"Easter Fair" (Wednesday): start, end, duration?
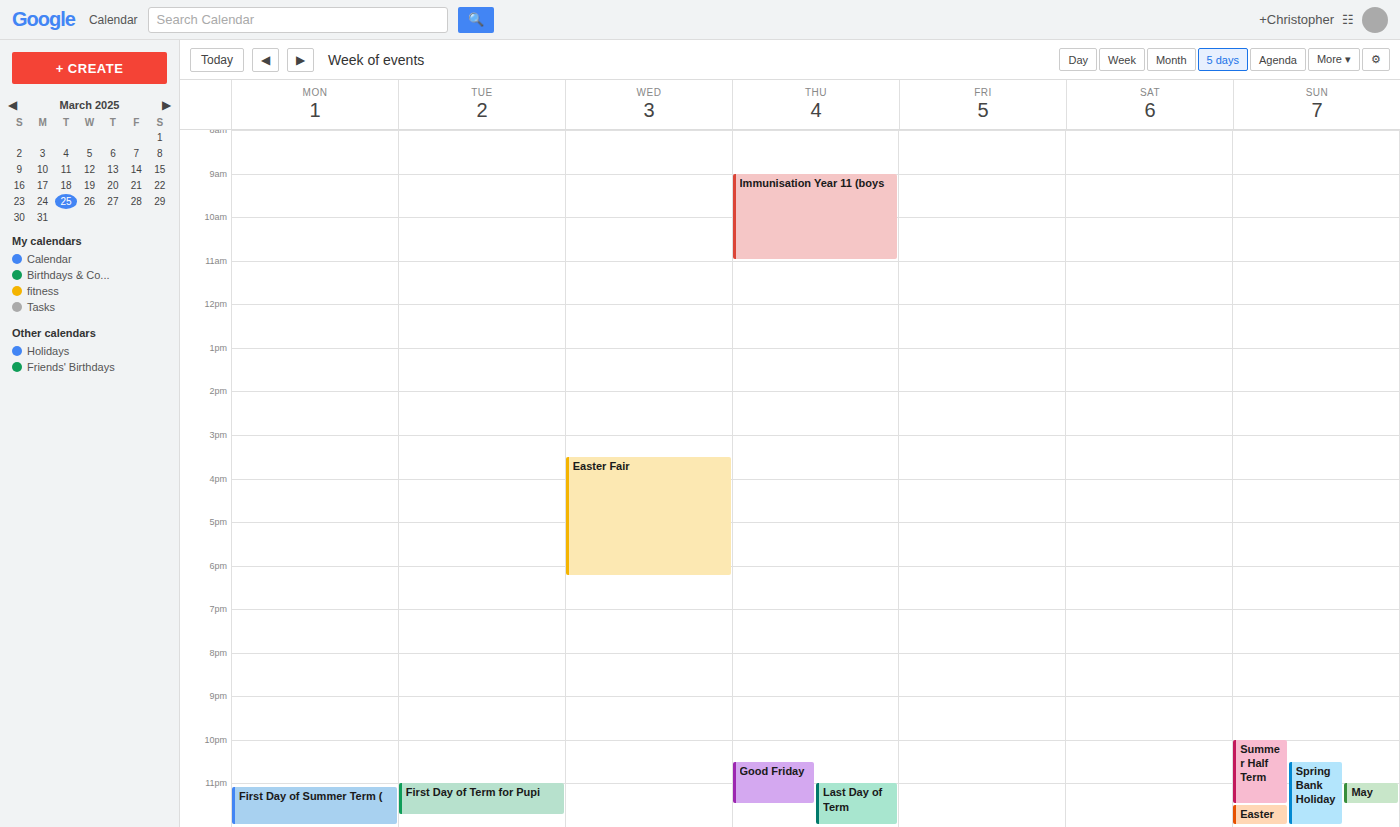
3:30 PM to 6:15 PM, 2 hours 45 minutes